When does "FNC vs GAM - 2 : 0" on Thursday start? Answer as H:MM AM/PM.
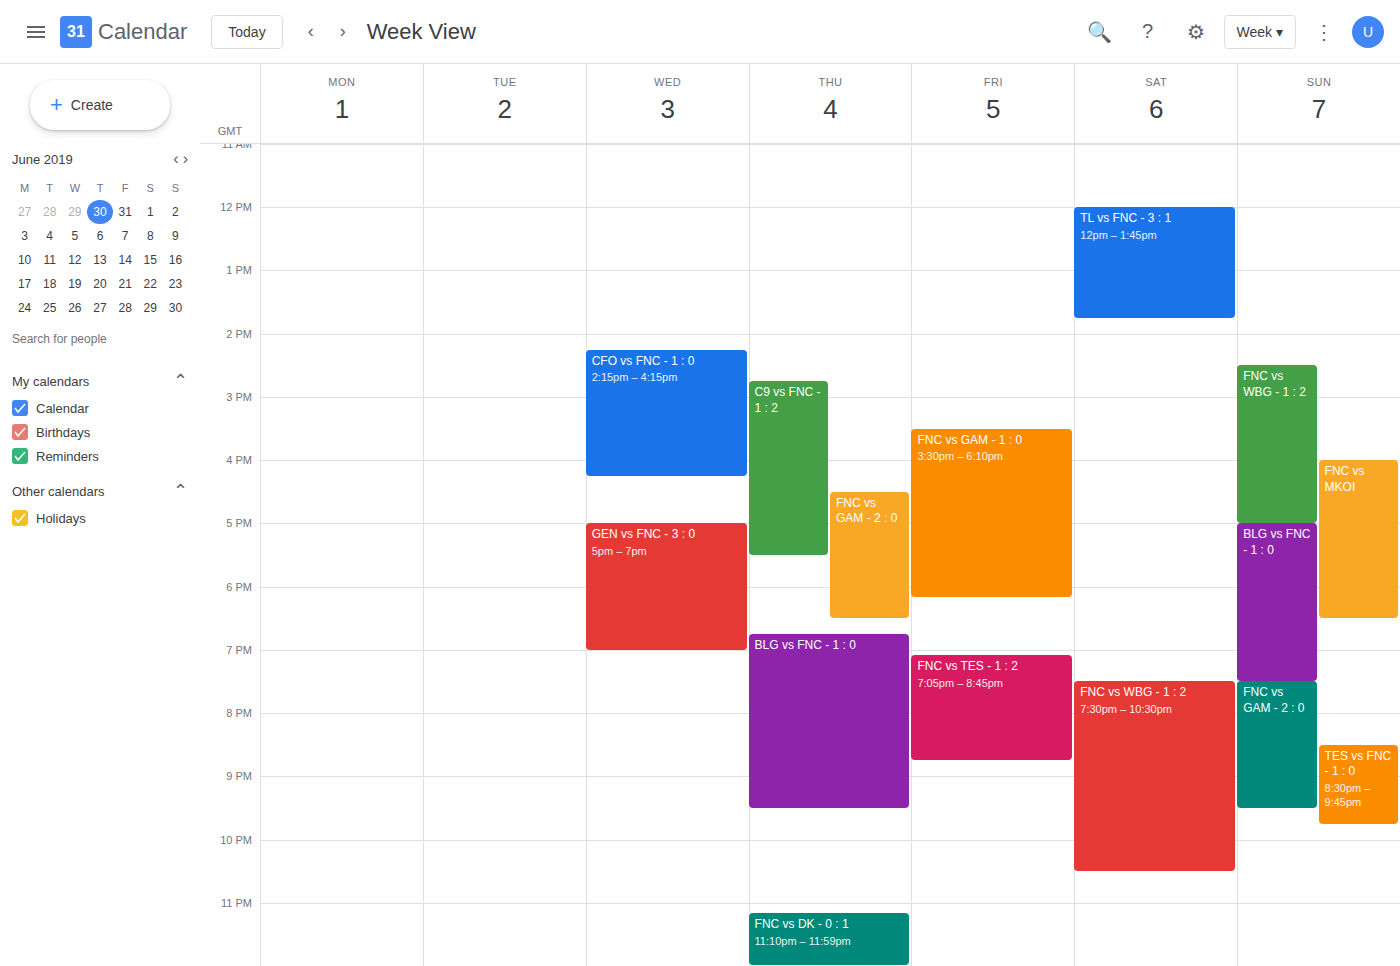
4:30 PM